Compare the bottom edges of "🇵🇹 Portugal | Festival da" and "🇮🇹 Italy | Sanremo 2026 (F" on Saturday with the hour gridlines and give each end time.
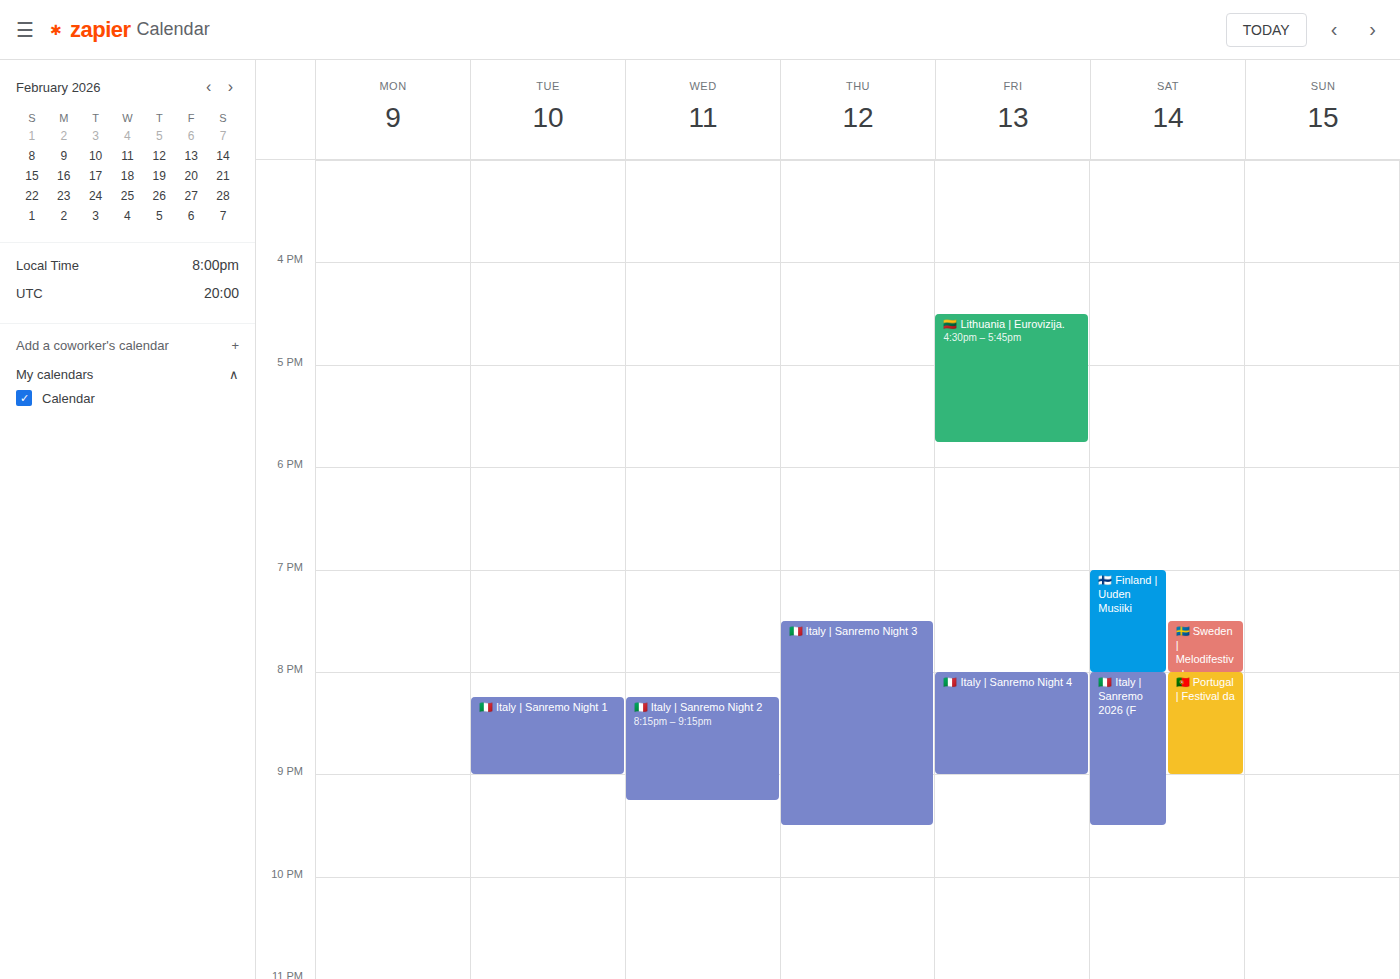
"🇵🇹 Portugal | Festival da": 21:00, exactly on the 21:00 line. "🇮🇹 Italy | Sanremo 2026 (F": 21:30, halfway between the 21:00 and 22:00 lines.